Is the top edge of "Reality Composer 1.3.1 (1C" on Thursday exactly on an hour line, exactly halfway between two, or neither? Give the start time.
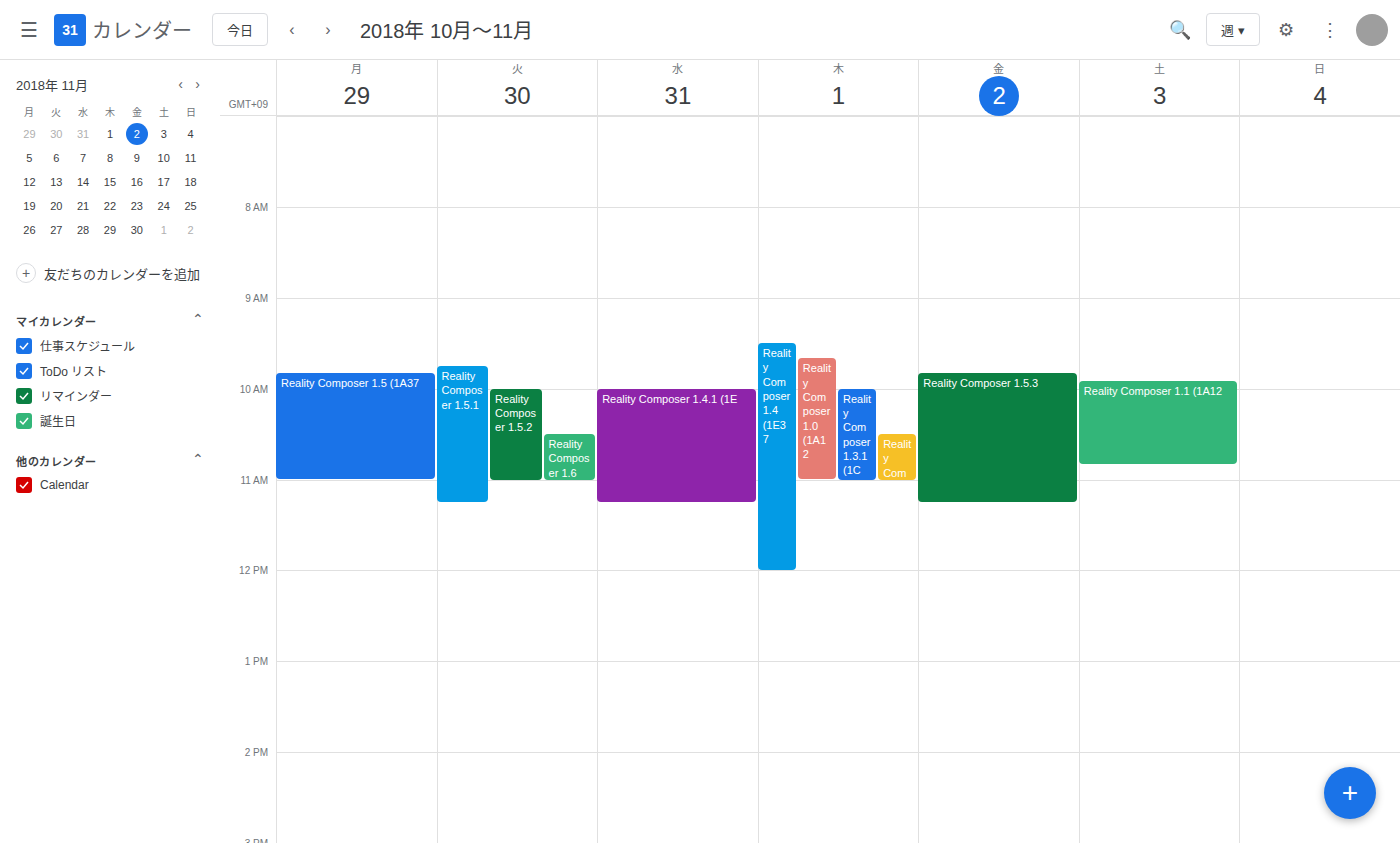
10:00 AM -- exactly on the 10 AM line.